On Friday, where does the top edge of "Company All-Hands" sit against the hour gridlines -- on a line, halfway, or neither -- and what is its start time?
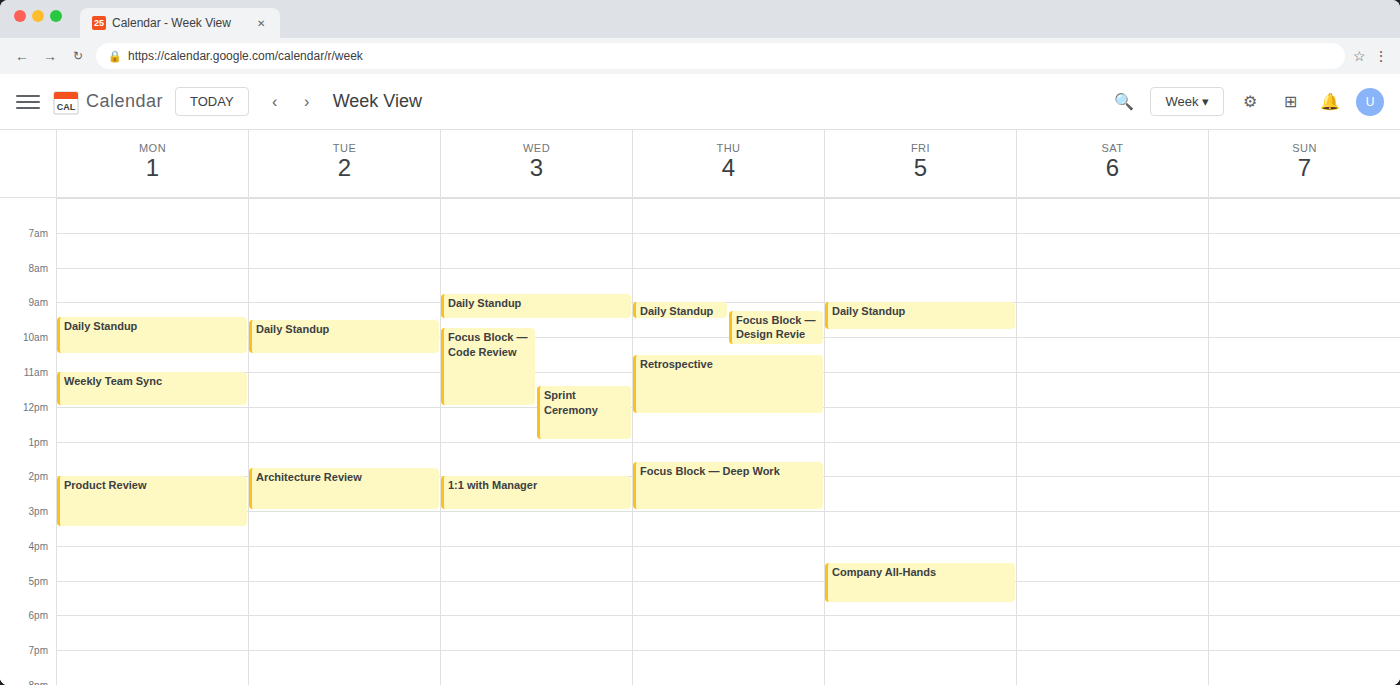
4:30 PM -- halfway between the 4 PM and 5 PM lines.